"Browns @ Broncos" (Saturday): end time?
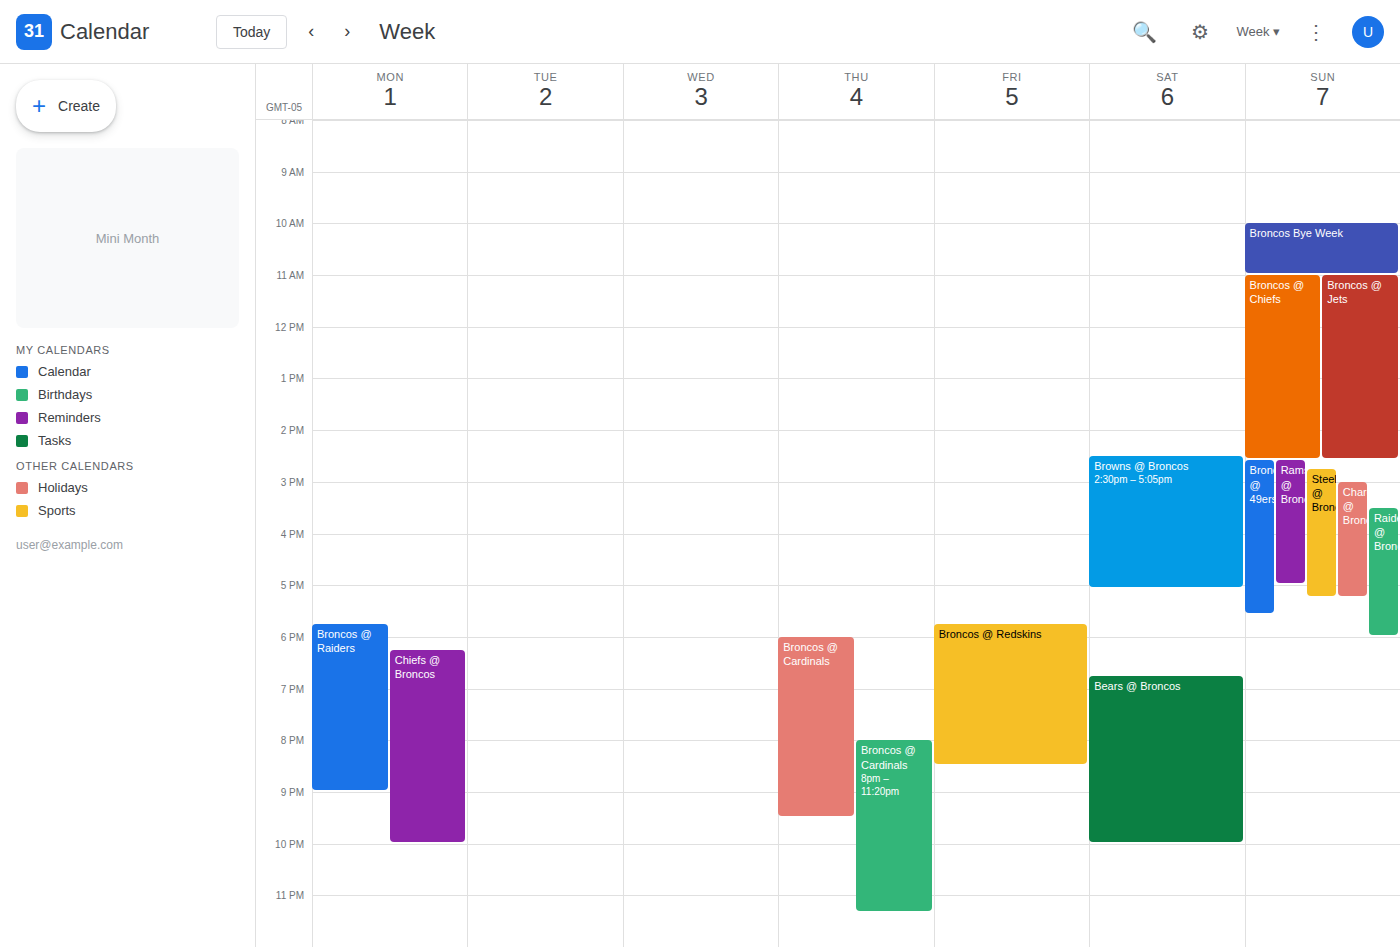
5:05 PM